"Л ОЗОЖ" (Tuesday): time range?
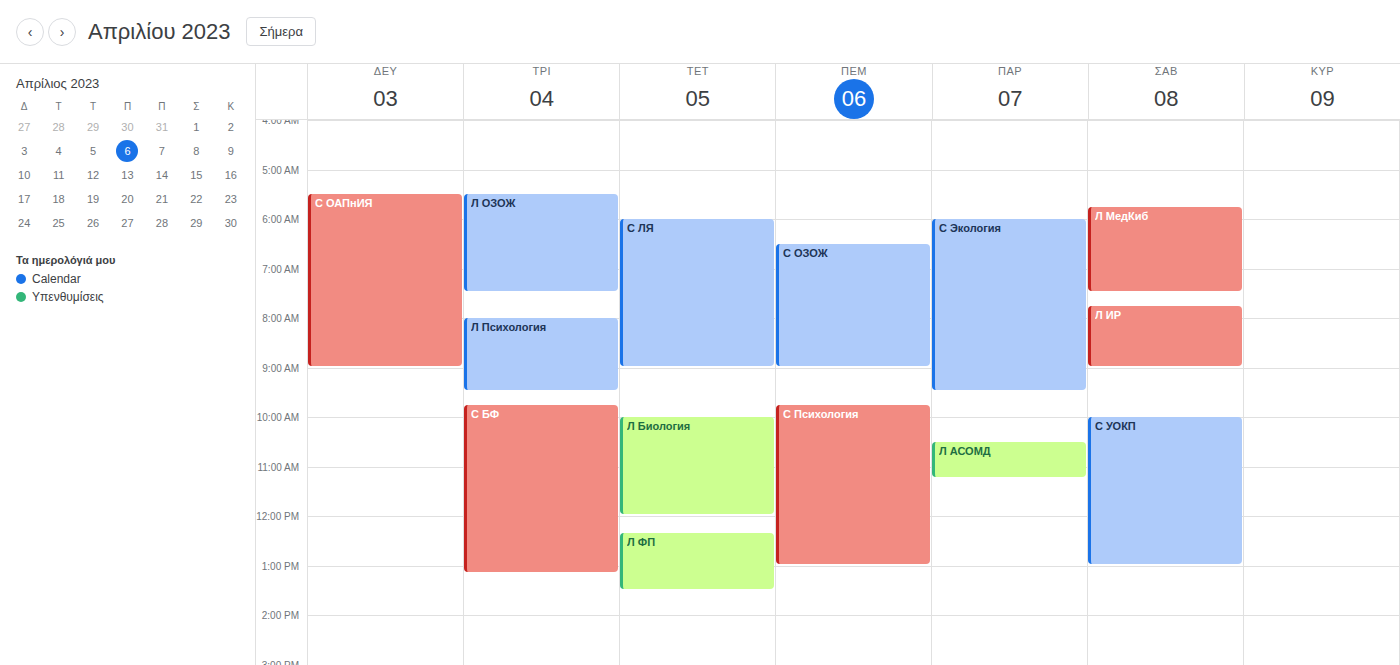
5:30 AM to 7:30 AM